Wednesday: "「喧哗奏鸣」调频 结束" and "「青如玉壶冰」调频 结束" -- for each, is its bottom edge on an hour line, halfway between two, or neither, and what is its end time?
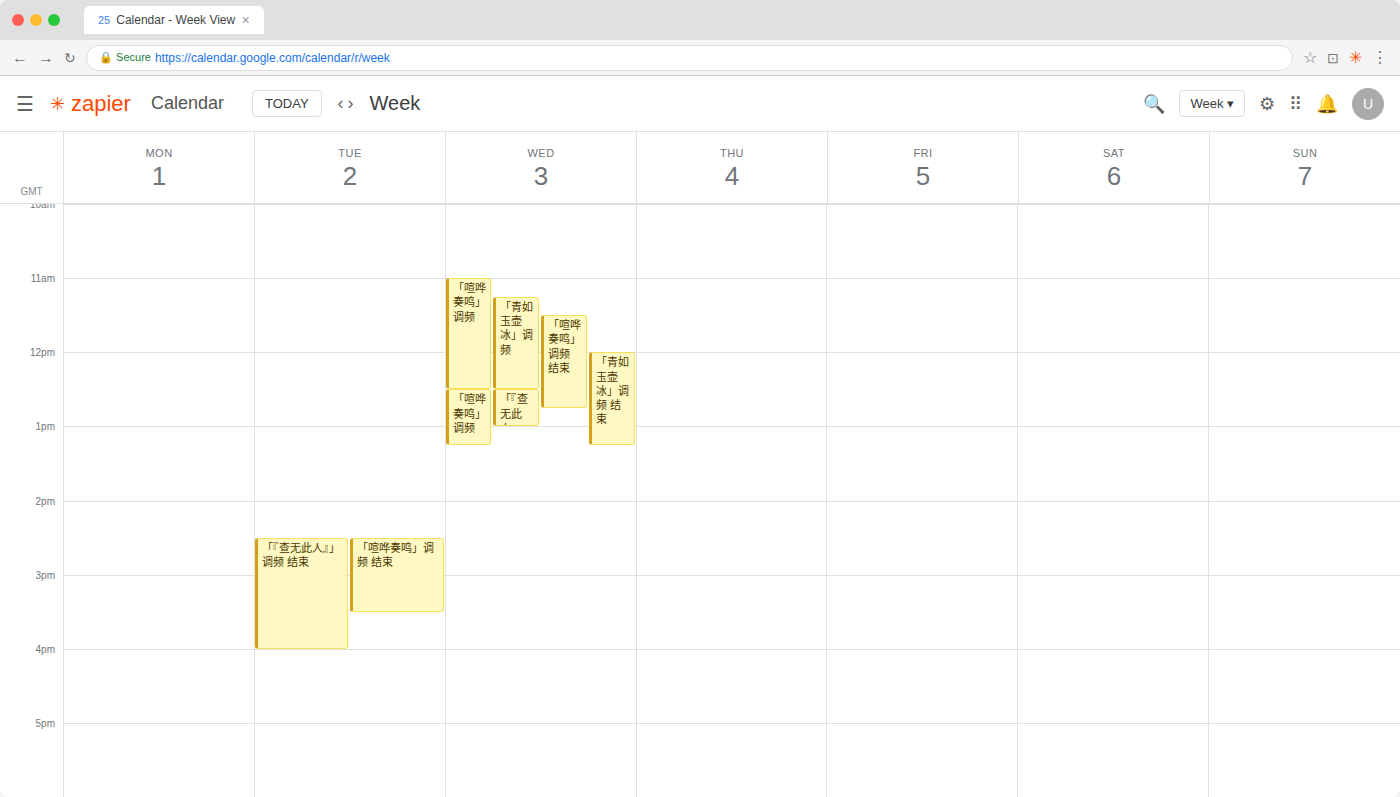
"「喧哗奏鸣」调频 结束": 12:45, neither: three quarters of the way from the 12:00 line to the 13:00 line. "「青如玉壶冰」调频 结束": 13:15, neither: a quarter of the way from the 13:00 line to the 14:00 line.